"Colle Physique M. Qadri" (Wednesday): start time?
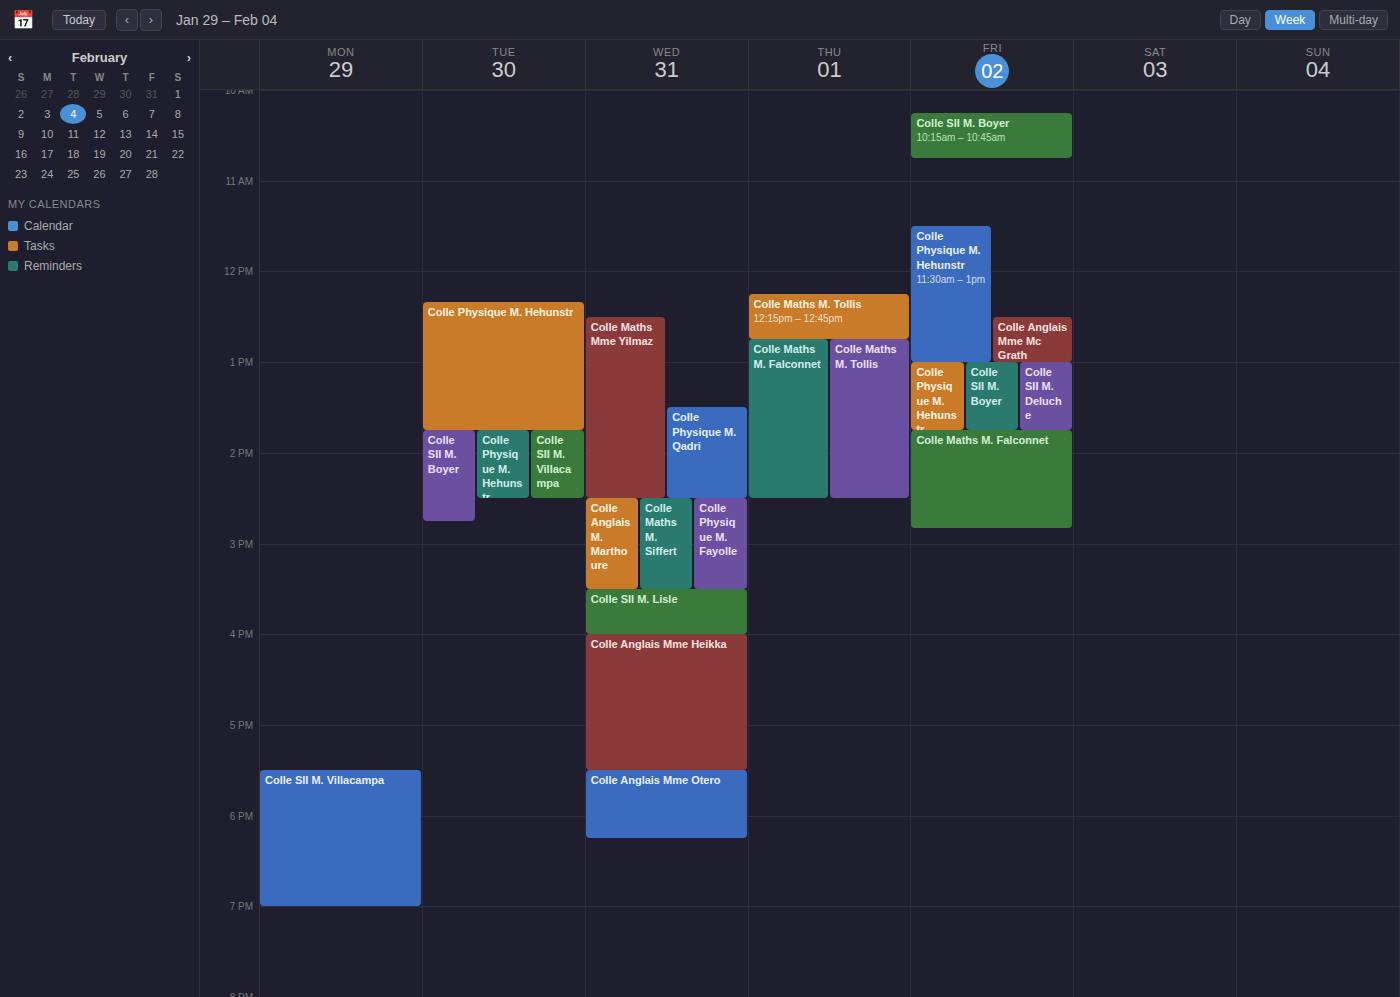
1:30 PM